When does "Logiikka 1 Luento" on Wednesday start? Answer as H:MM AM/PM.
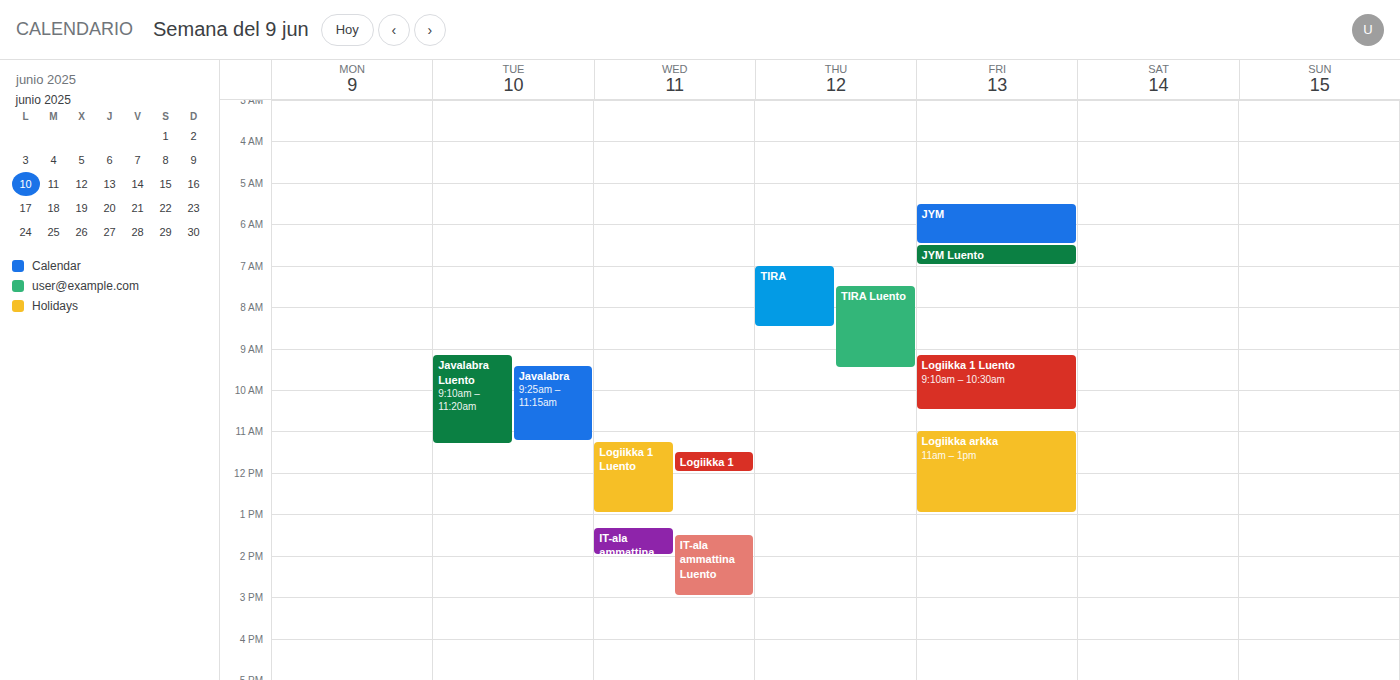
11:15 AM